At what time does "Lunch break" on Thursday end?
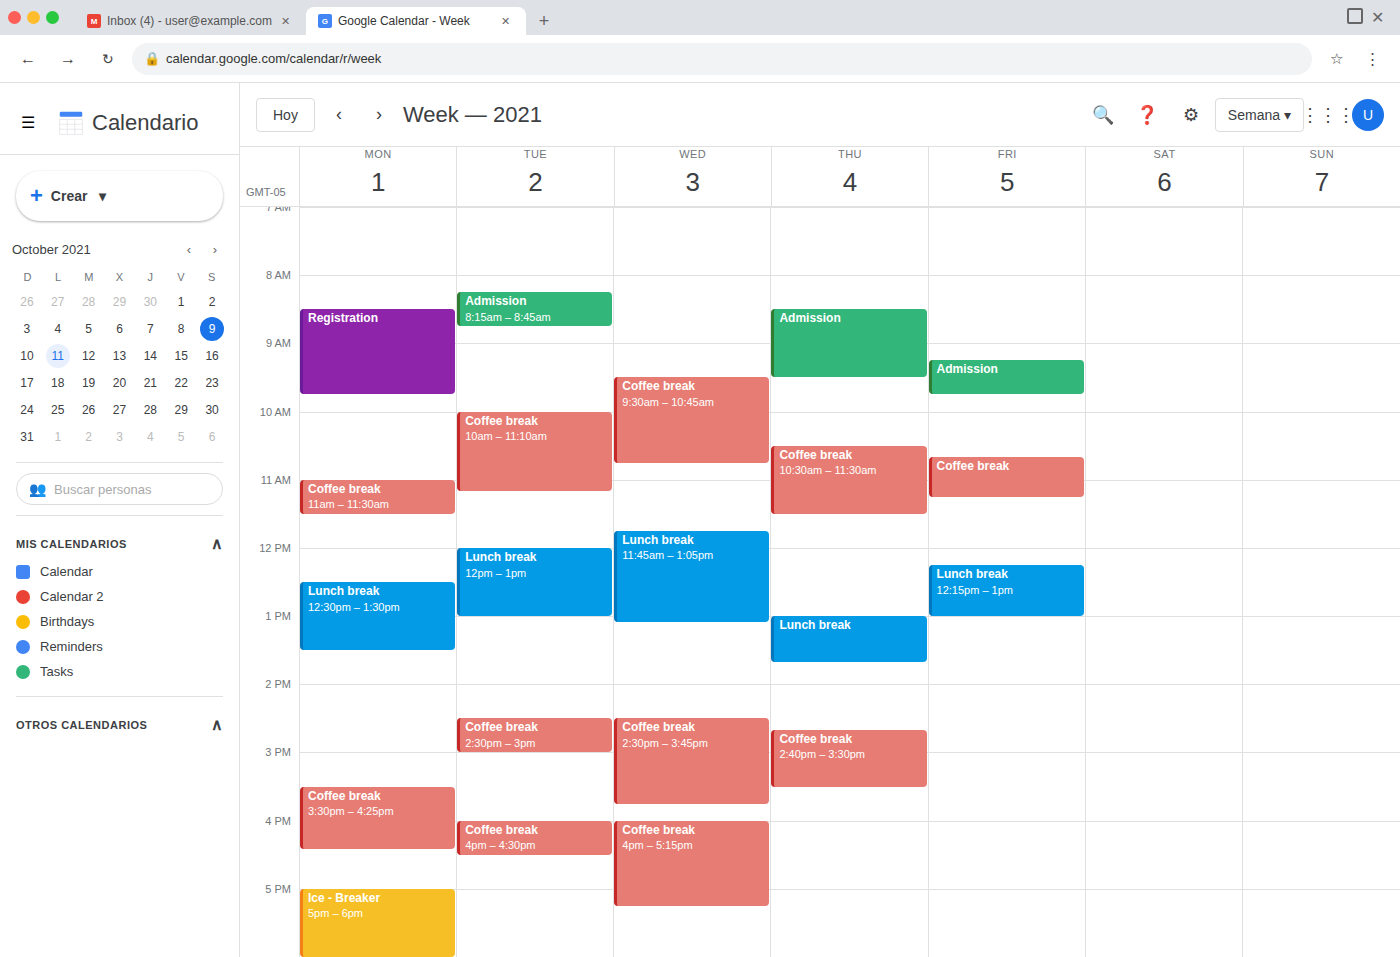
1:40 PM